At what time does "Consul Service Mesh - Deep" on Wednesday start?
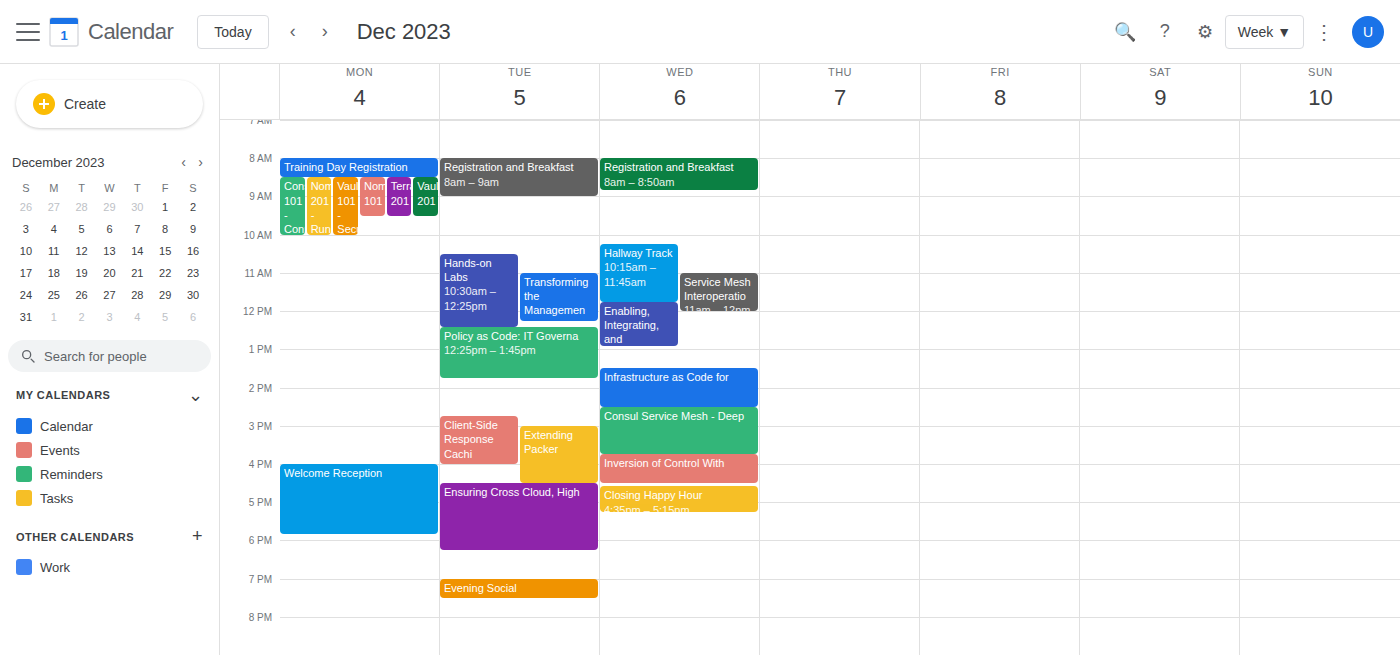
14:30